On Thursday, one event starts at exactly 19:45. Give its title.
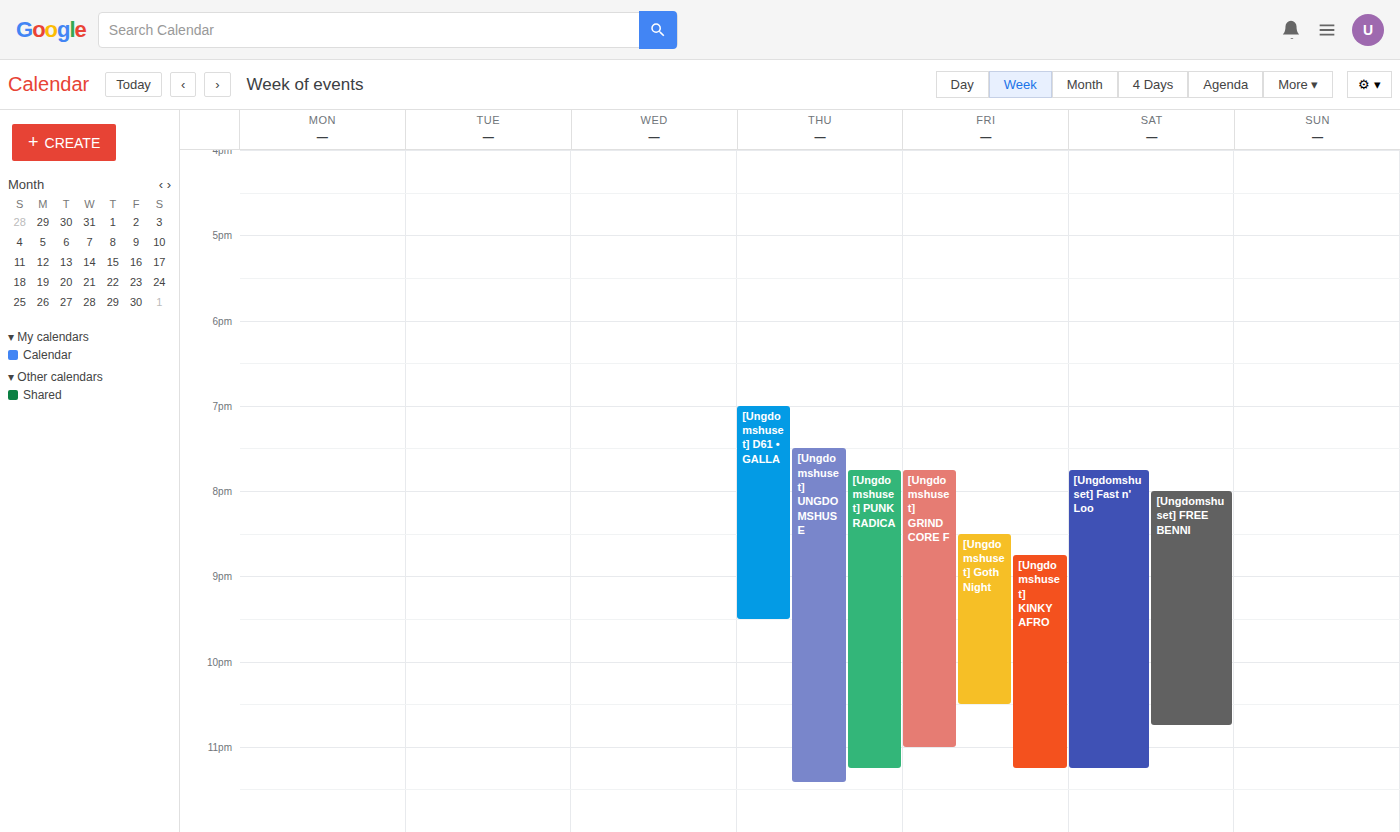
"[Ungdomshuset] PUNK RADICA"